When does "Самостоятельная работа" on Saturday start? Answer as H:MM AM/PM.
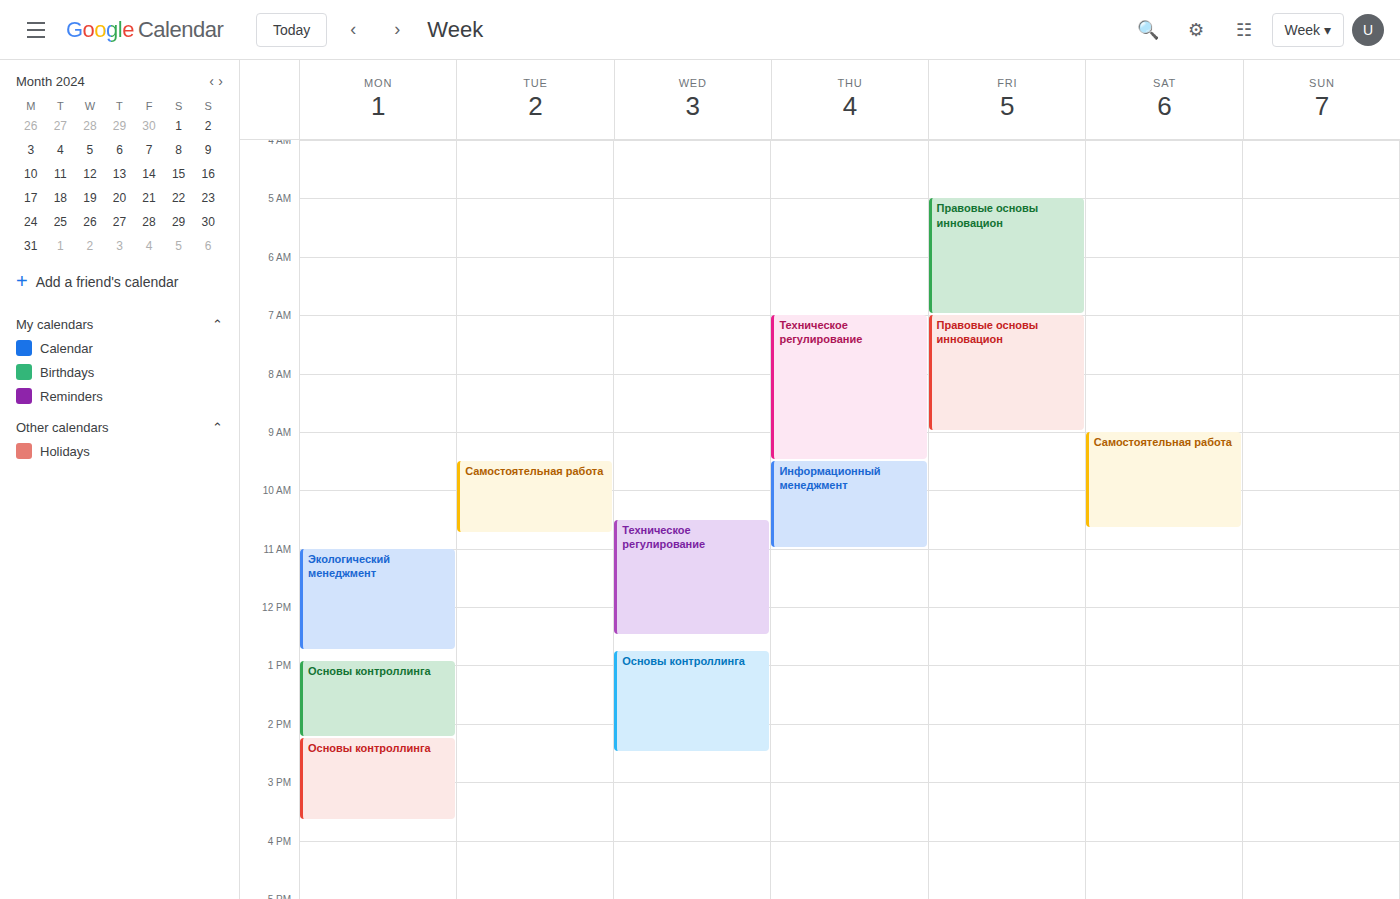
9:00 AM